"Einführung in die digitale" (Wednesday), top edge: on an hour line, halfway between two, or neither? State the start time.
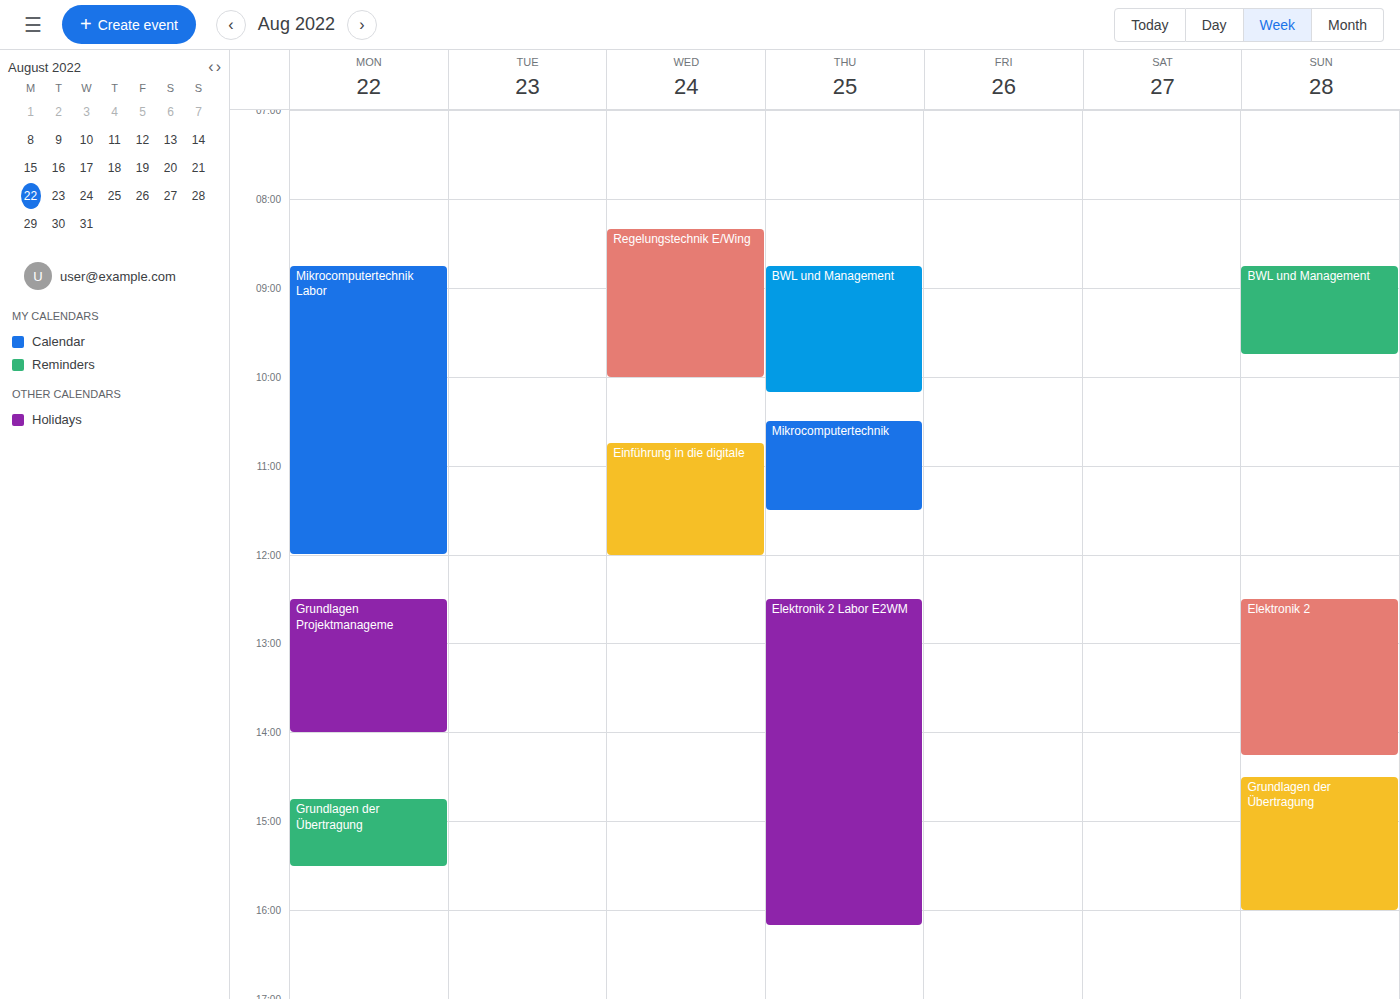
10:45 -- neither: three quarters of the way from the 10:00 line to the 11:00 line.